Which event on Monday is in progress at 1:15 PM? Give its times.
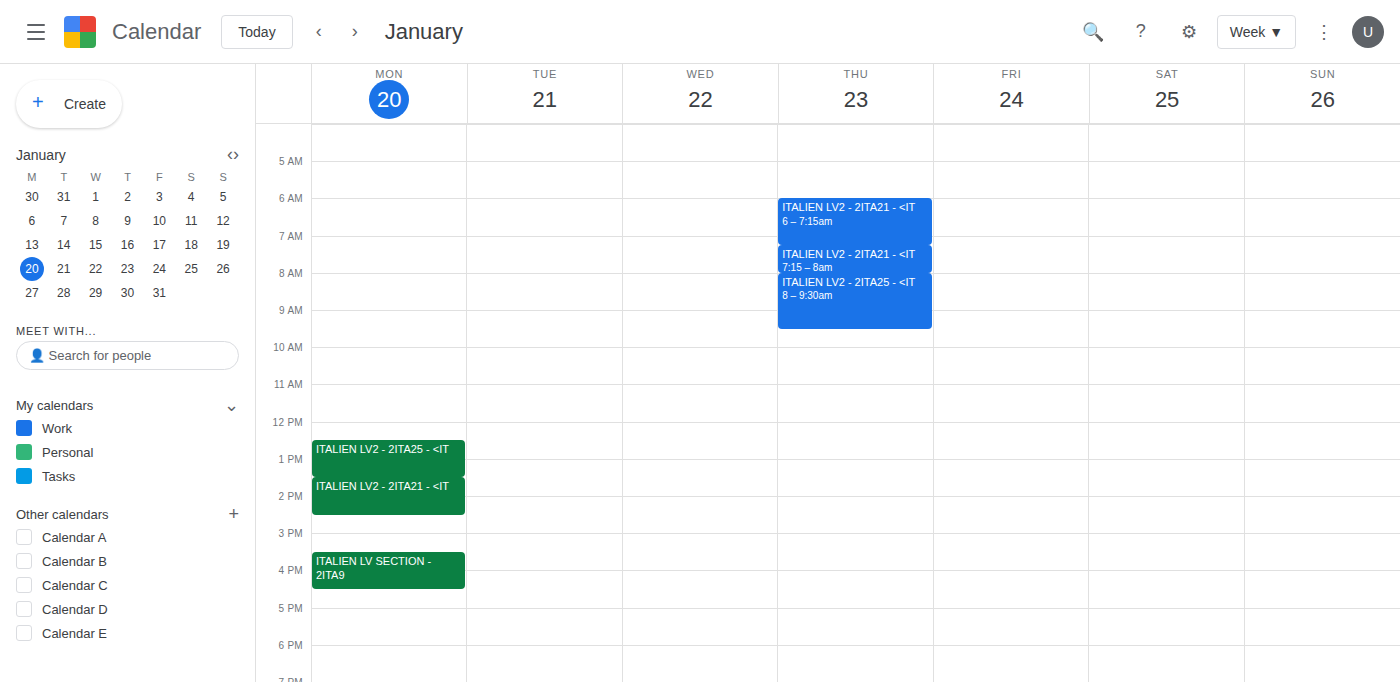
"ITALIEN LV2 - 2ITA25 - <IT", 12:30 PM to 1:30 PM